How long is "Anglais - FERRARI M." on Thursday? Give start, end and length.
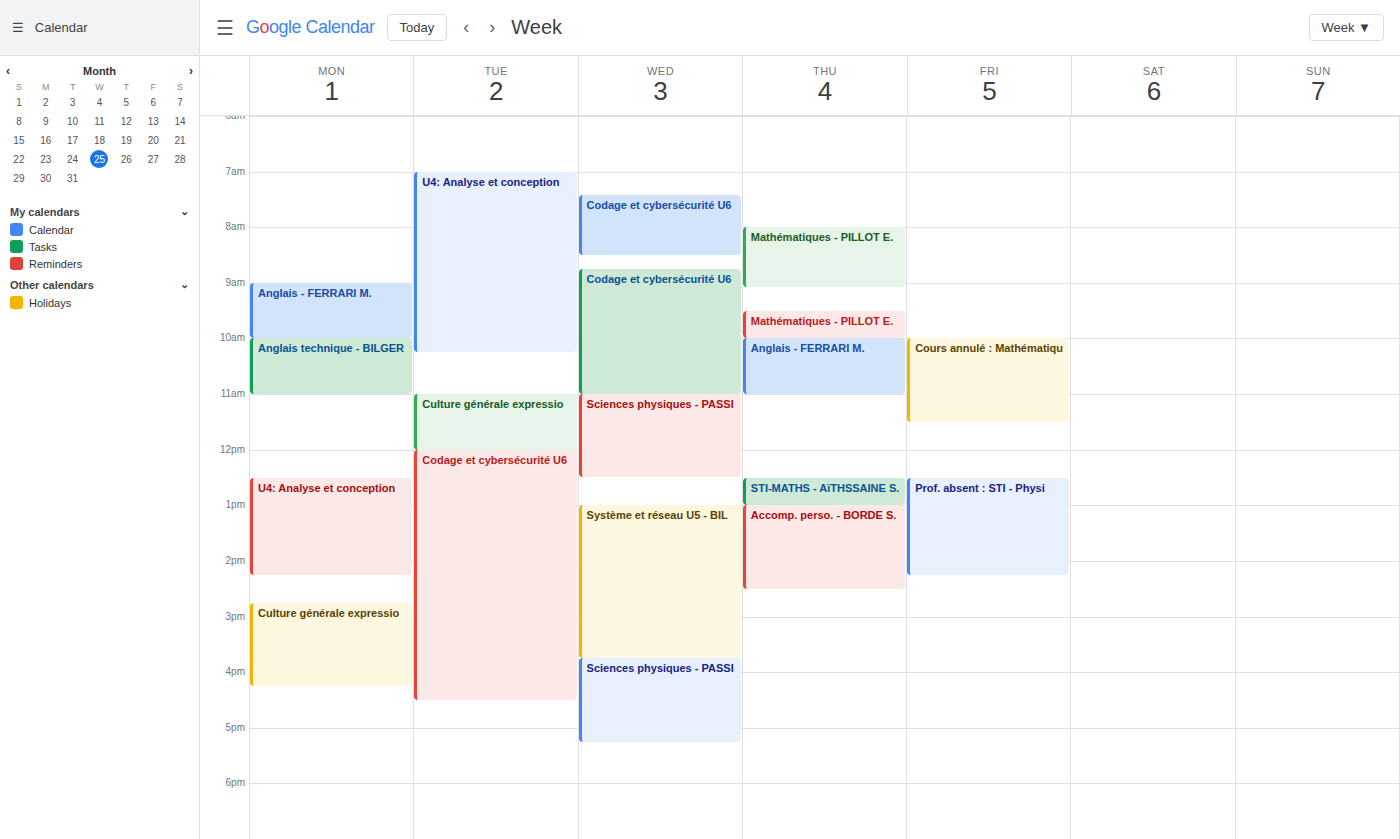
10:00 AM to 11:00 AM, 1 hour